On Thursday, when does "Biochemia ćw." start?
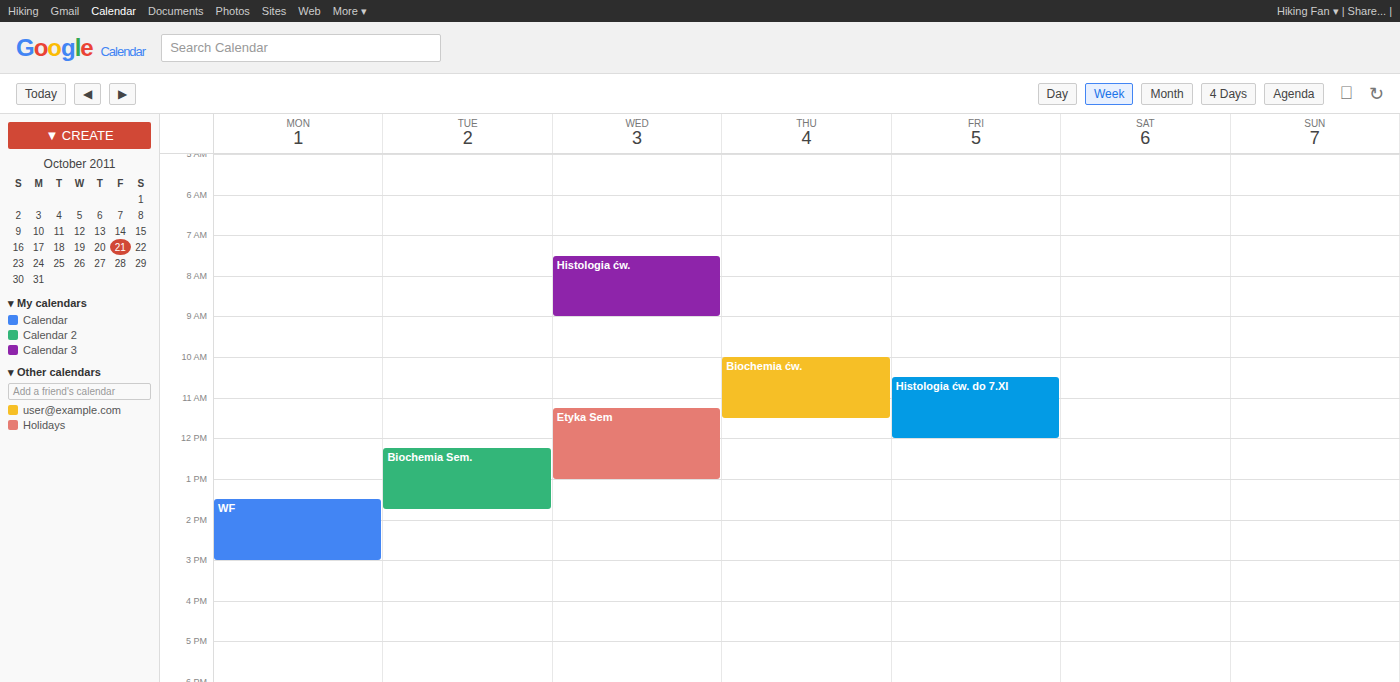
10:00 AM